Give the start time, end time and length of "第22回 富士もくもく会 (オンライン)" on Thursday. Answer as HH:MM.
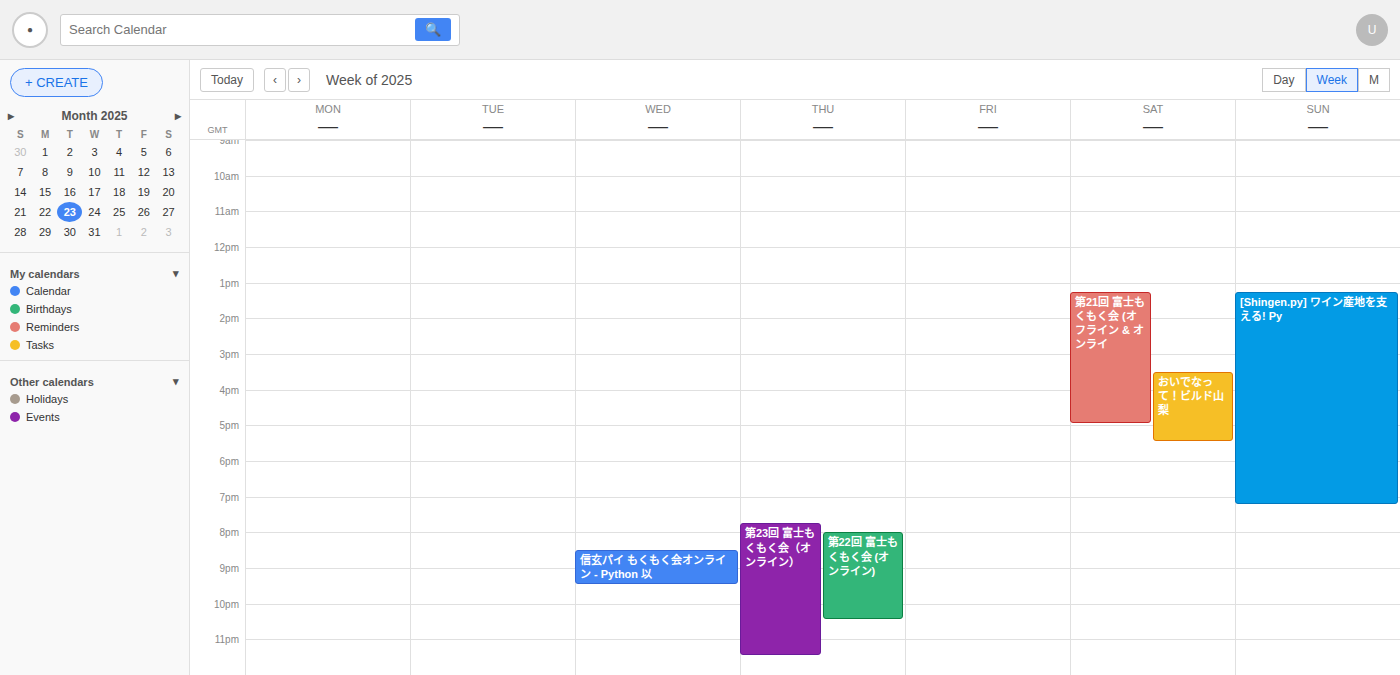
20:00 to 22:30, 2 hours 30 minutes